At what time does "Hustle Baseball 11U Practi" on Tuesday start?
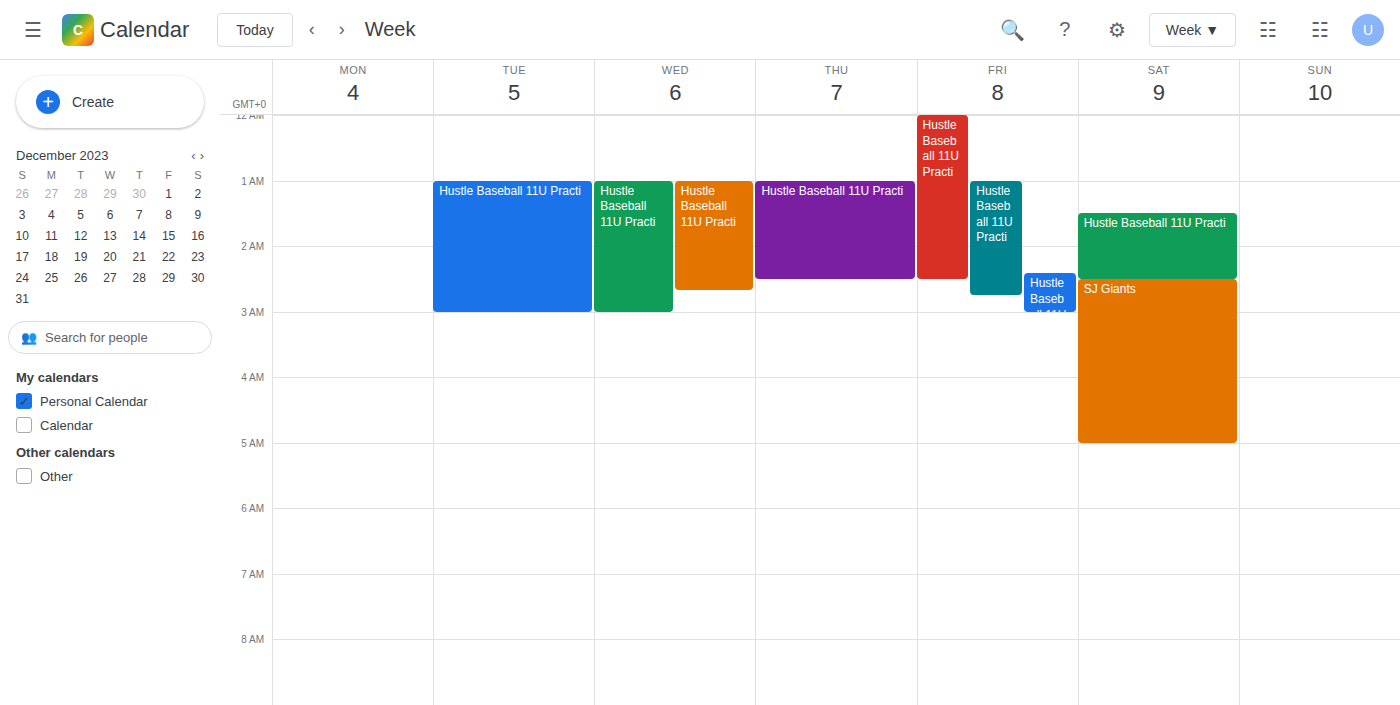
01:00